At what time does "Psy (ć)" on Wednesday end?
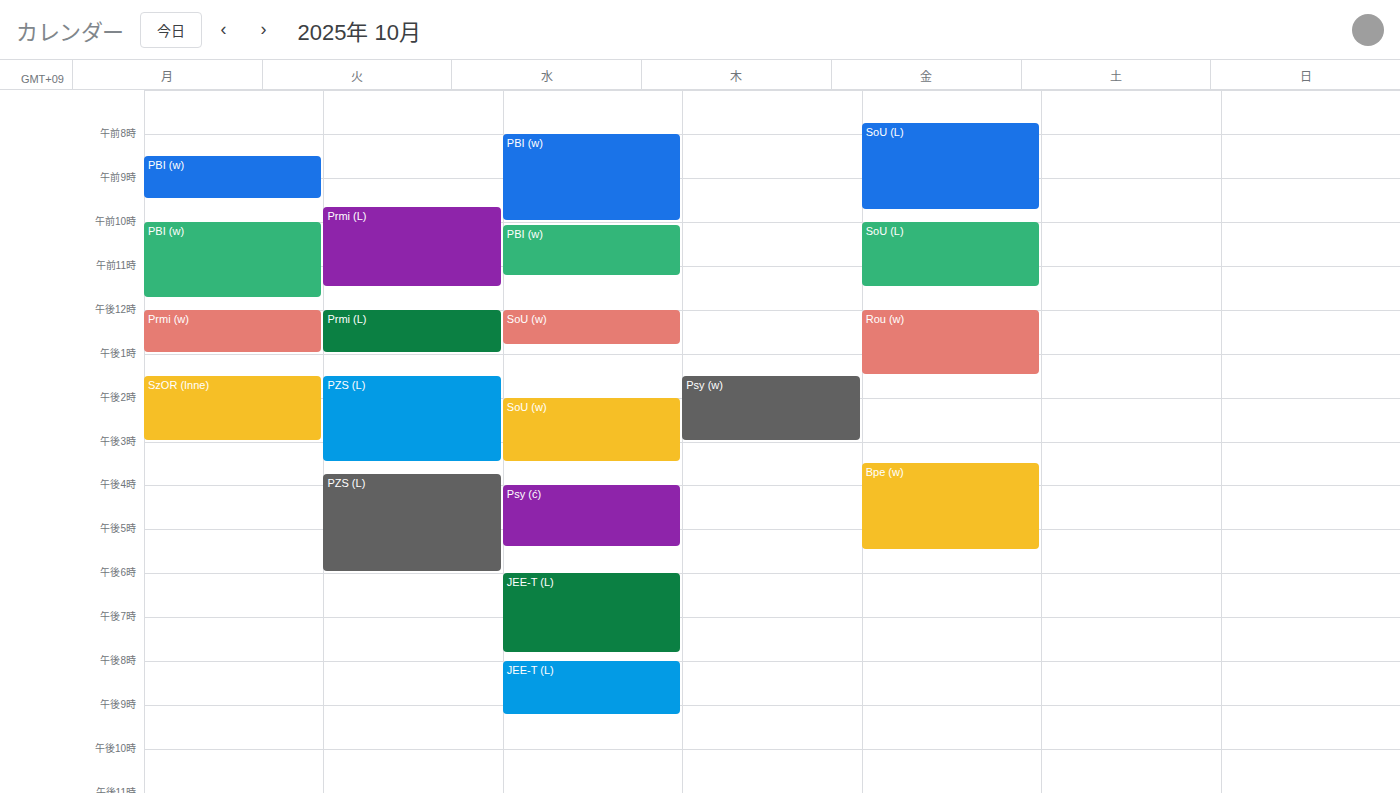
5:25 PM